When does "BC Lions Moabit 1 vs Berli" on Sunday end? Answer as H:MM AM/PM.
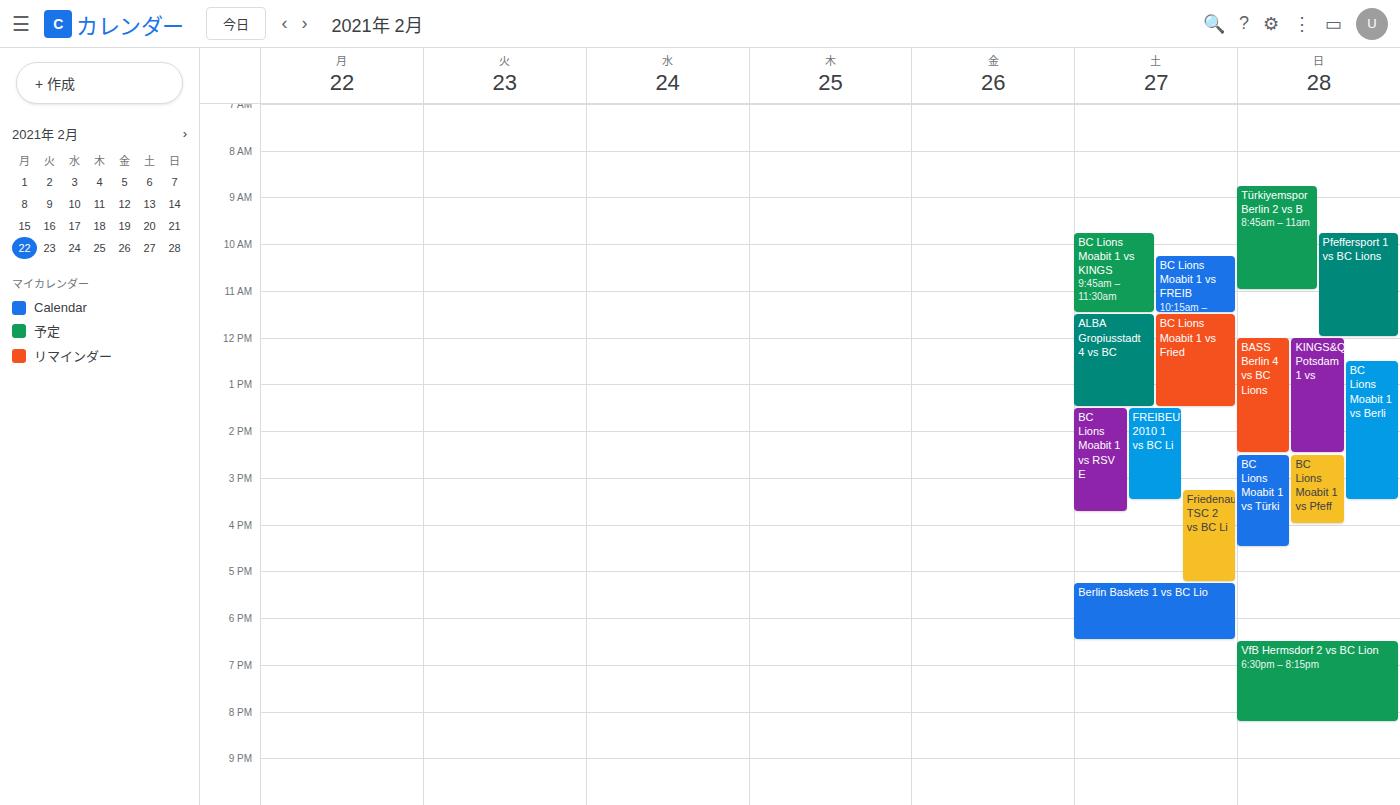
3:30 PM